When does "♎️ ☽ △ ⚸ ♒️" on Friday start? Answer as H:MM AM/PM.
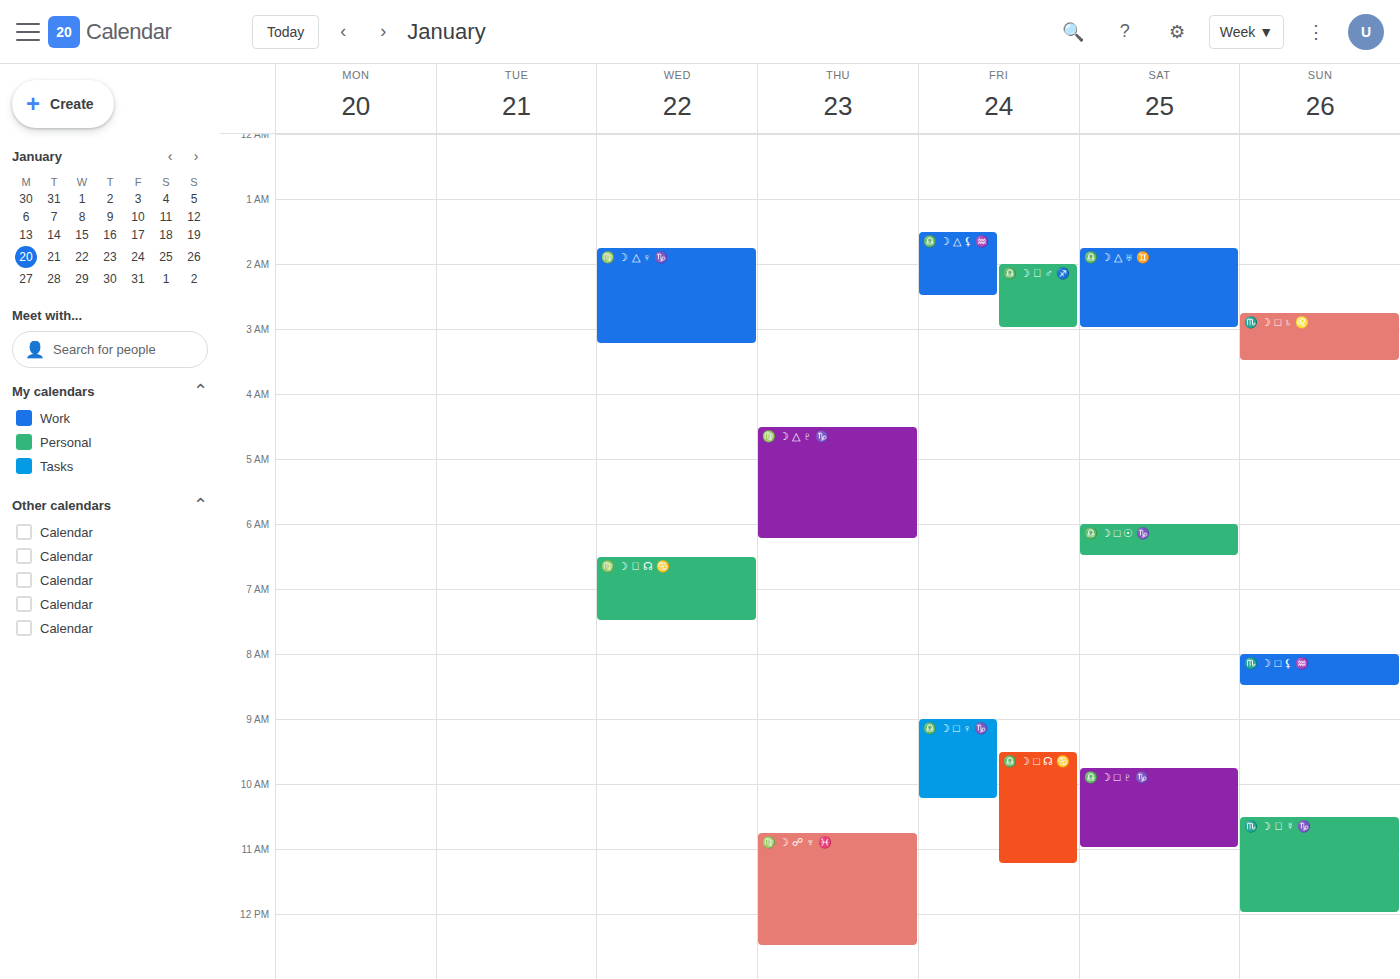
1:30 AM